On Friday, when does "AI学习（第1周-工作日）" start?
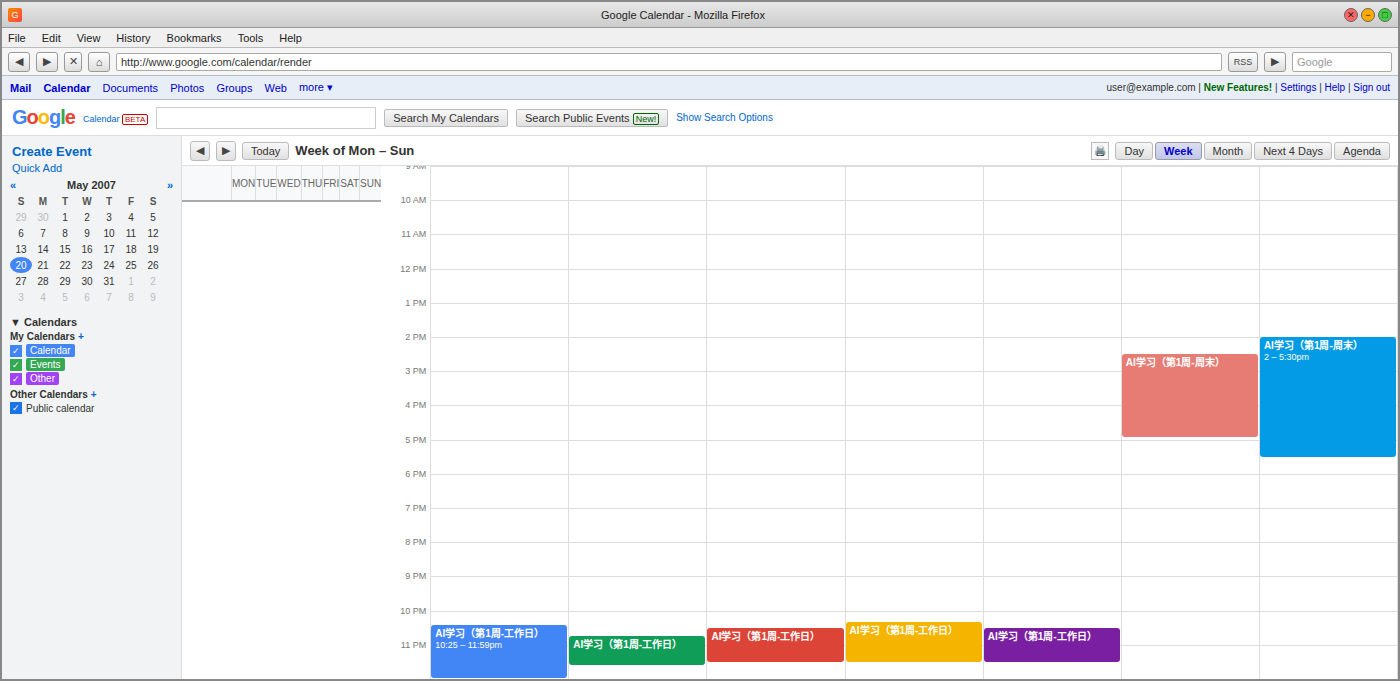
10:30 PM